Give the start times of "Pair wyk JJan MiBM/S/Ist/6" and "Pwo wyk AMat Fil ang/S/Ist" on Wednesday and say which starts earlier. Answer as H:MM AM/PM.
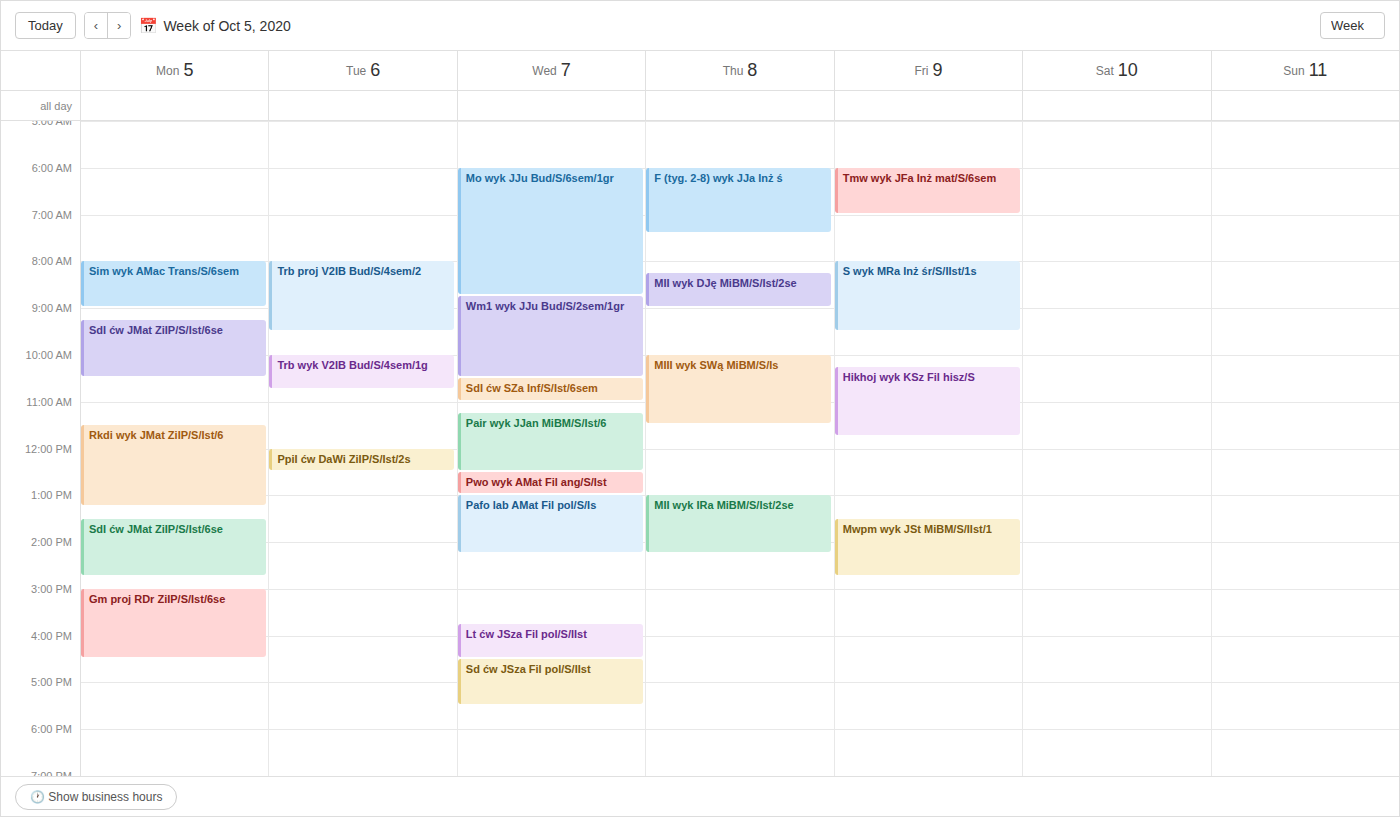
"Pair wyk JJan MiBM/S/Ist/6" 11:15 AM; "Pwo wyk AMat Fil ang/S/Ist" 12:30 PM.